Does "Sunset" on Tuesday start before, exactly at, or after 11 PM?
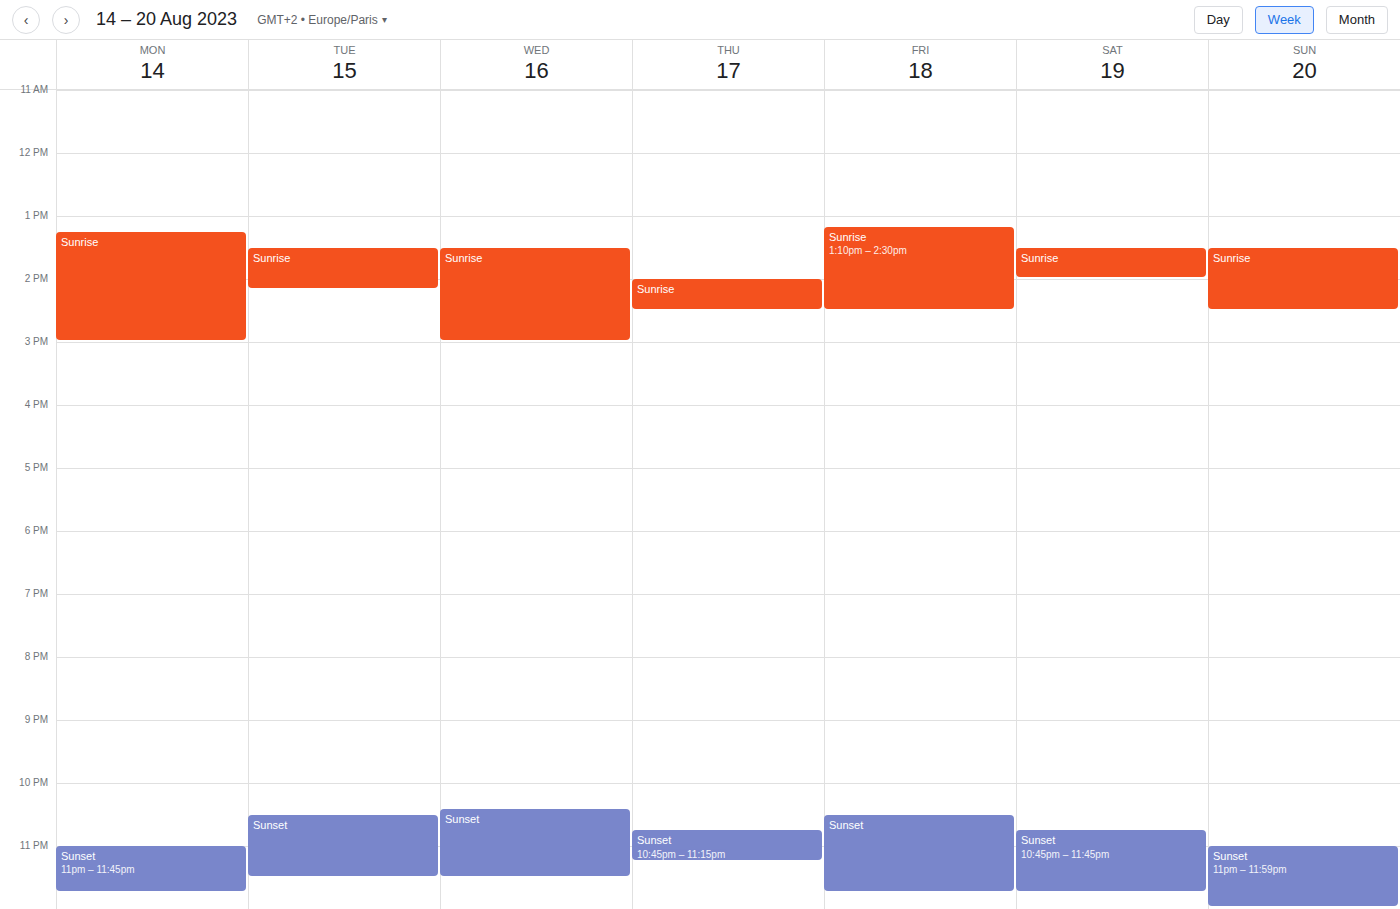
10:30 PM -- before 11 PM, 30 minutes above the 11 PM line.